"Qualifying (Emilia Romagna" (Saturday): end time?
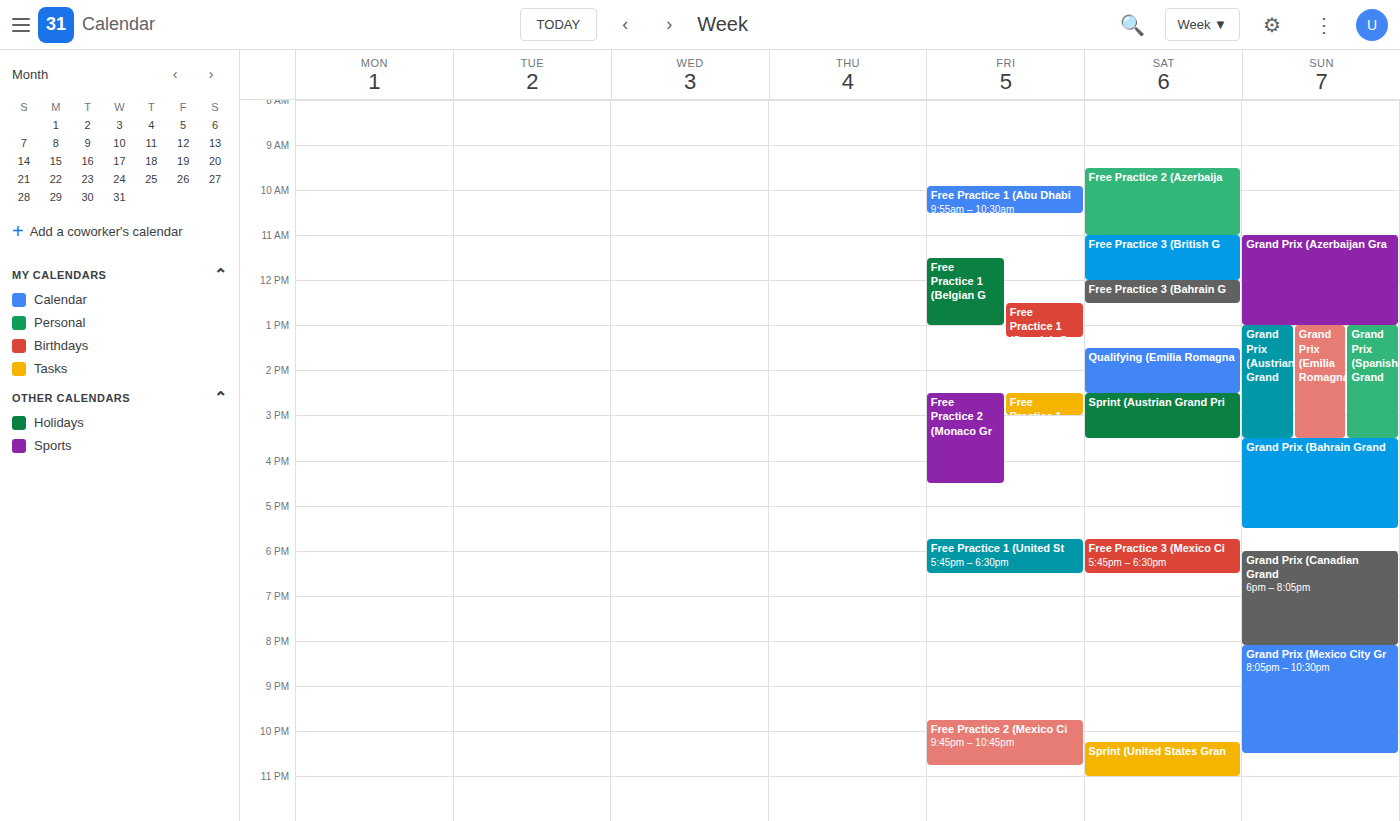
14:30